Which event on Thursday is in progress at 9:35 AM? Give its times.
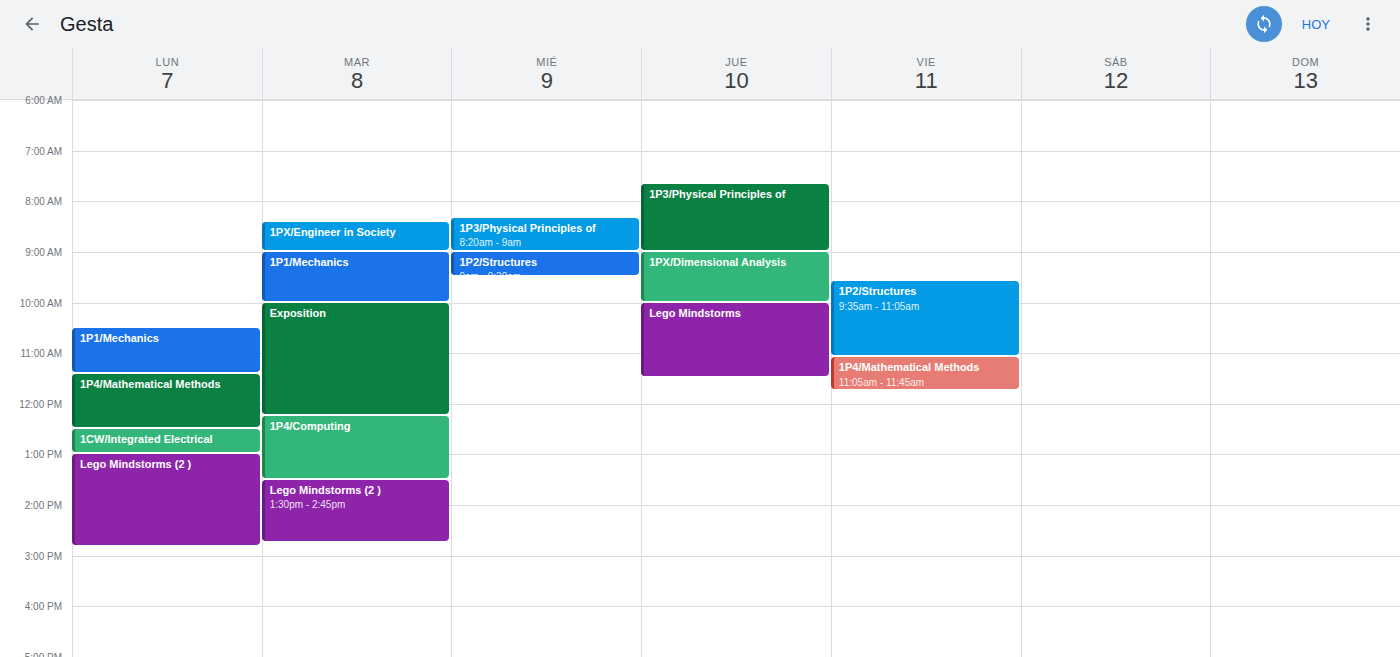
"1PX/Dimensional Analysis", 9:00 AM to 10:00 AM